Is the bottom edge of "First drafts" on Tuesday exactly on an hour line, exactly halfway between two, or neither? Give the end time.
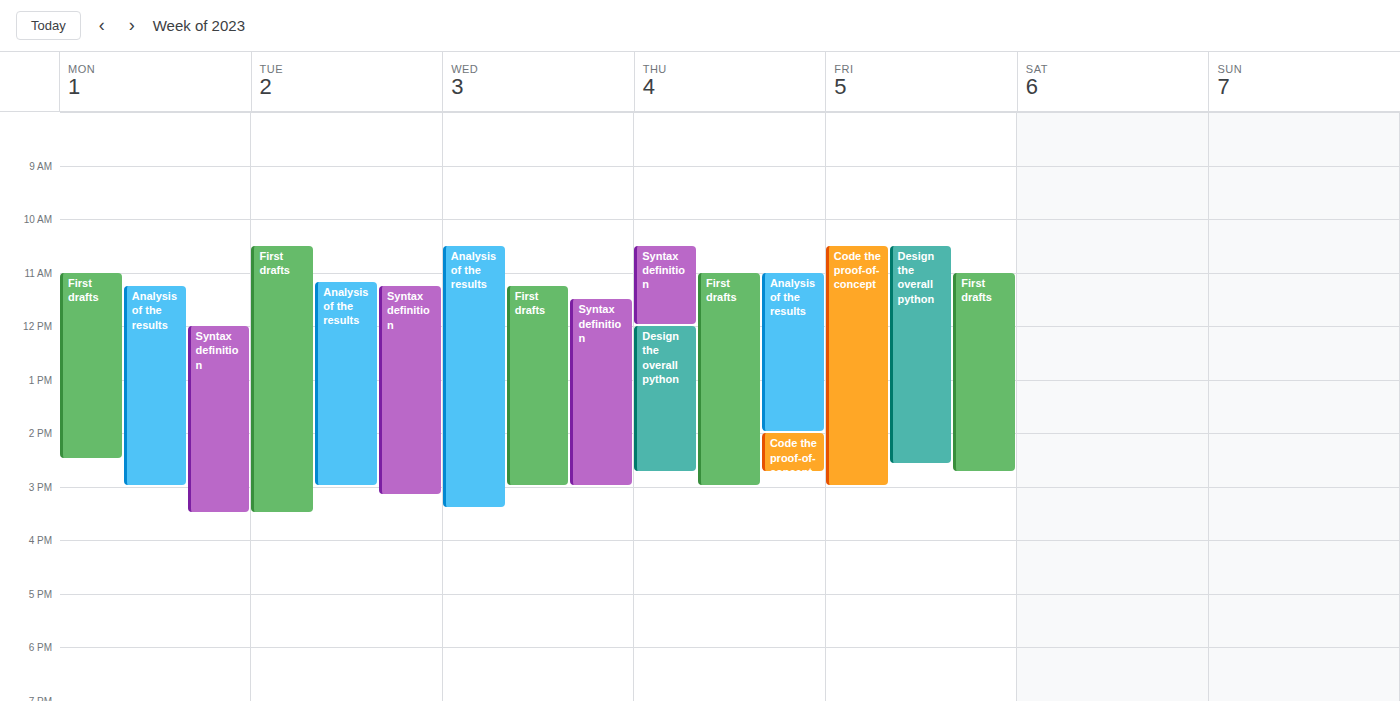
3:30 PM -- halfway between the 3 PM and 4 PM lines.